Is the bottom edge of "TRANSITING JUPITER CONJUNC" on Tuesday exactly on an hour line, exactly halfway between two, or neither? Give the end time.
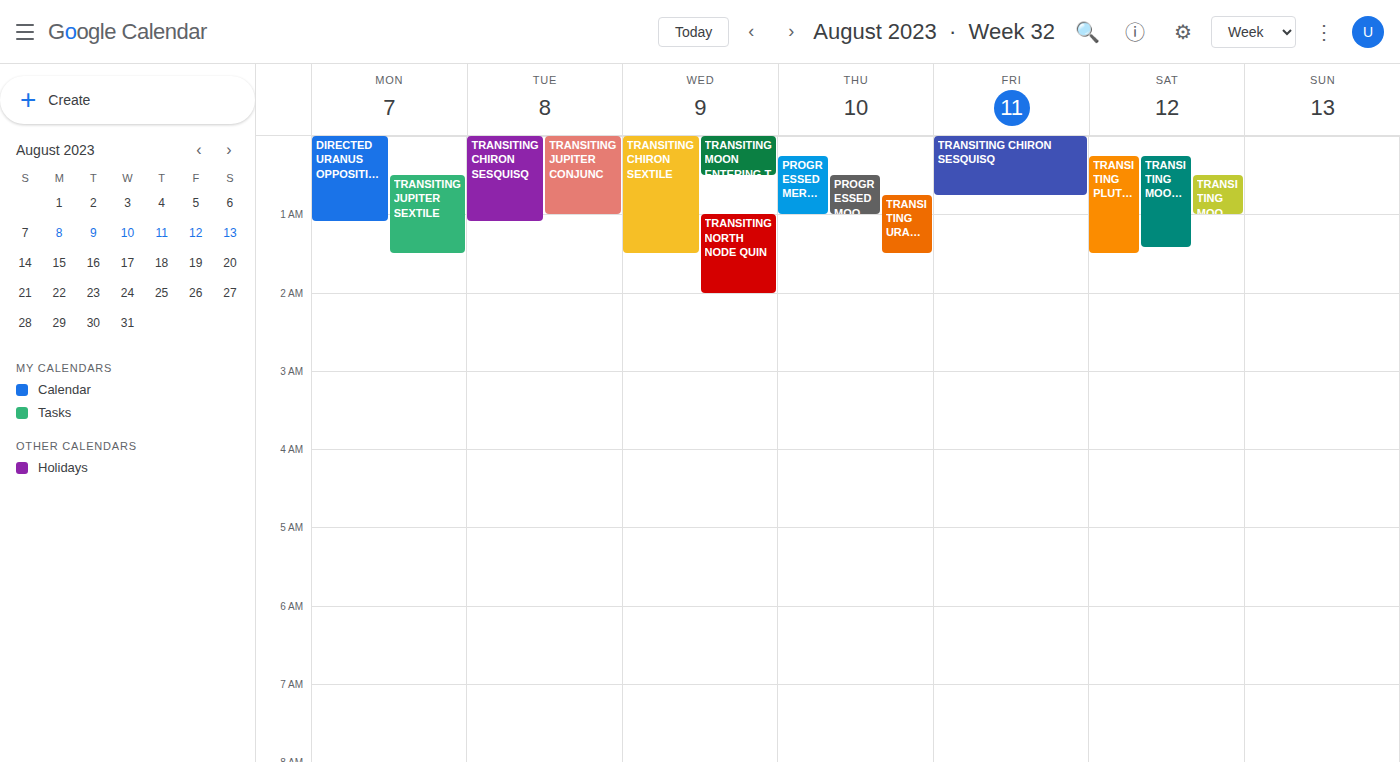
01:00 -- exactly on the 01:00 line.